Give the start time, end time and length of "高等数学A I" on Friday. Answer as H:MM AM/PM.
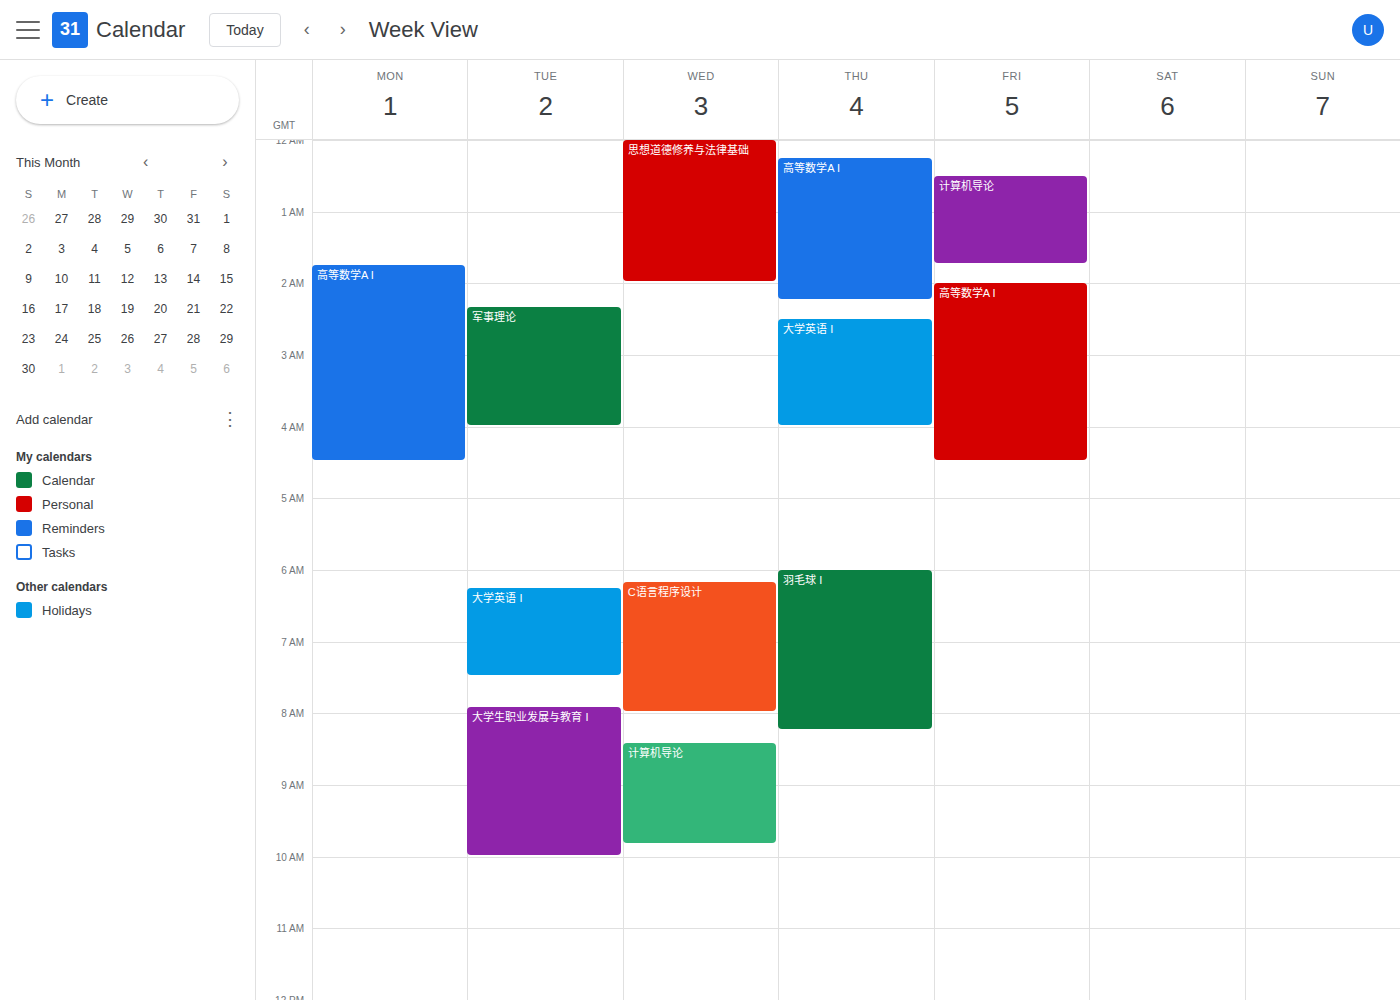
2:00 AM to 4:30 AM, 2 hours 30 minutes